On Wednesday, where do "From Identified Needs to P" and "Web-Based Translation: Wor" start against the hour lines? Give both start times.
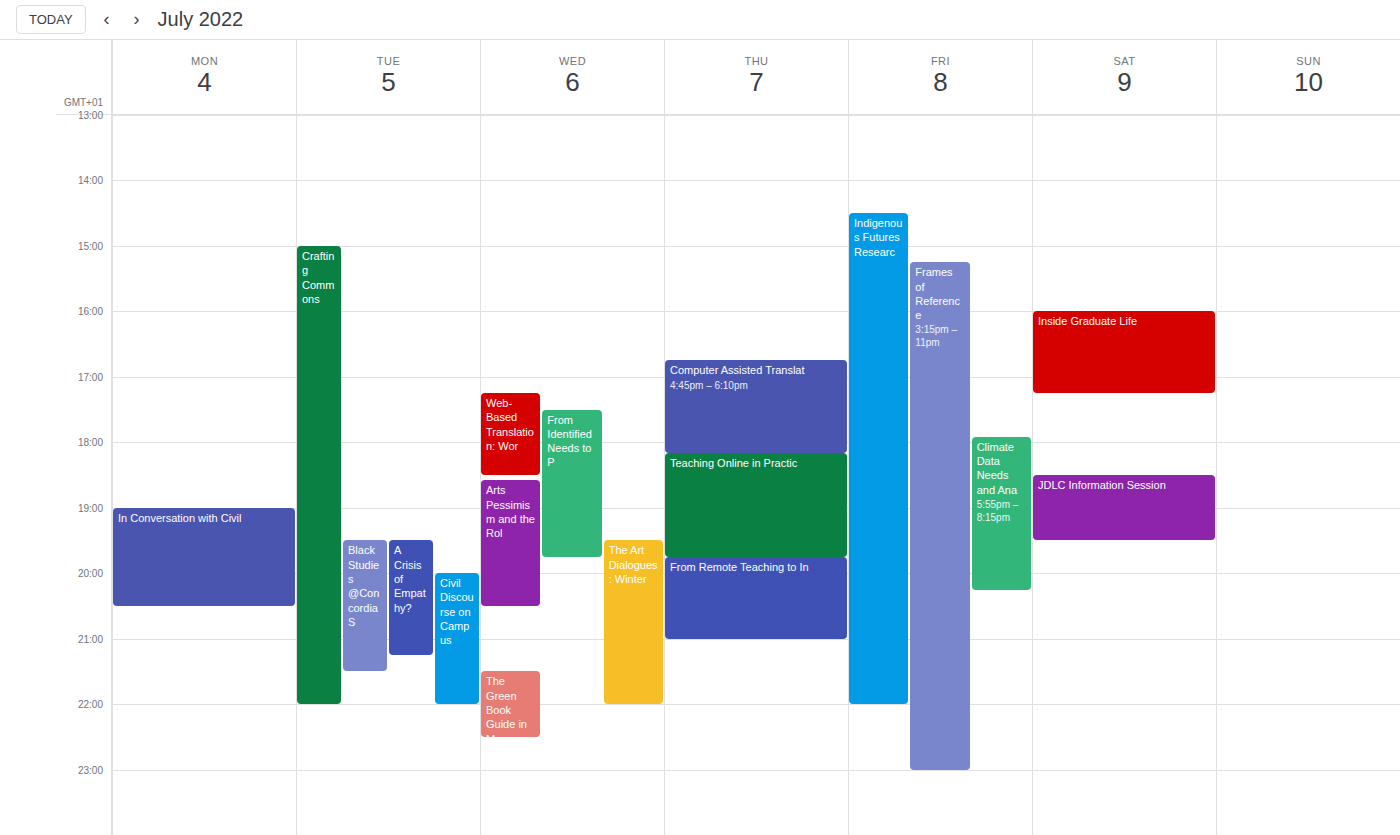
"From Identified Needs to P": 5:30 PM, halfway between the 5 PM and 6 PM lines. "Web-Based Translation: Wor": 5:15 PM, neither: a quarter of the way from the 5 PM line to the 6 PM line.